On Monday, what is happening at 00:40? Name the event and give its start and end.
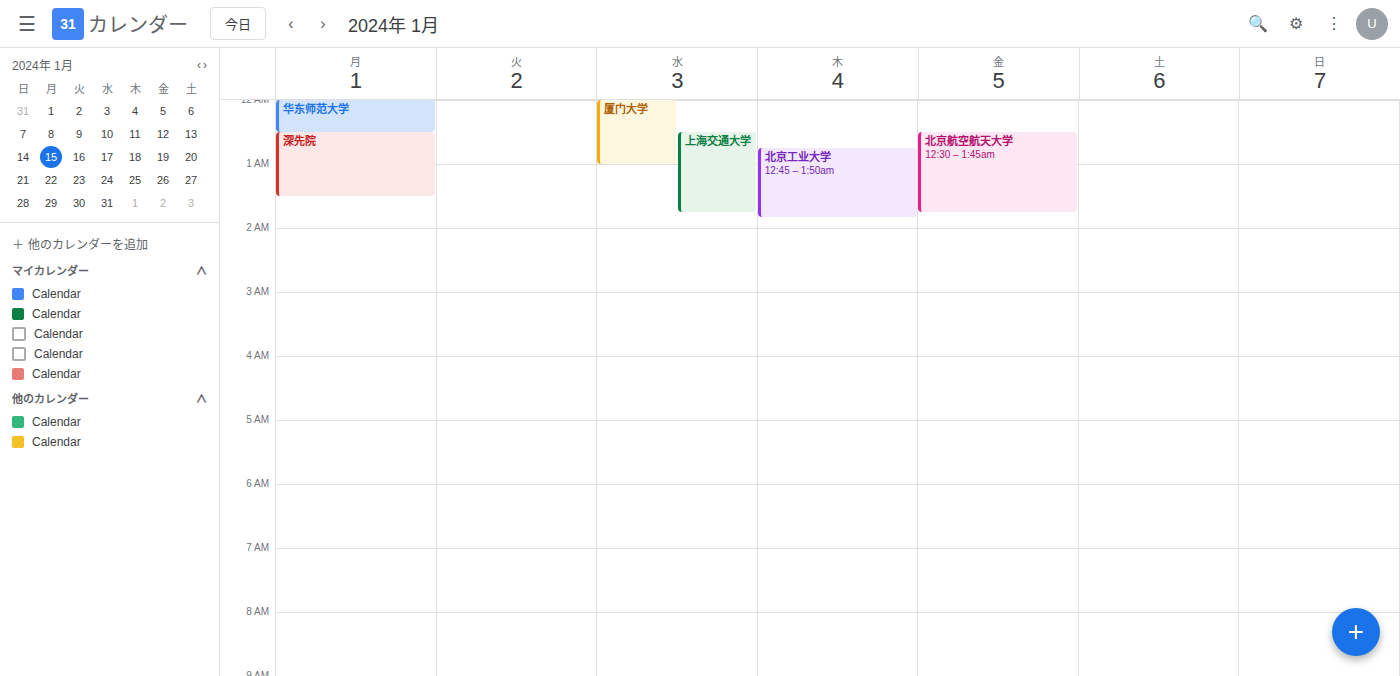
"深先院", 00:30 to 01:30